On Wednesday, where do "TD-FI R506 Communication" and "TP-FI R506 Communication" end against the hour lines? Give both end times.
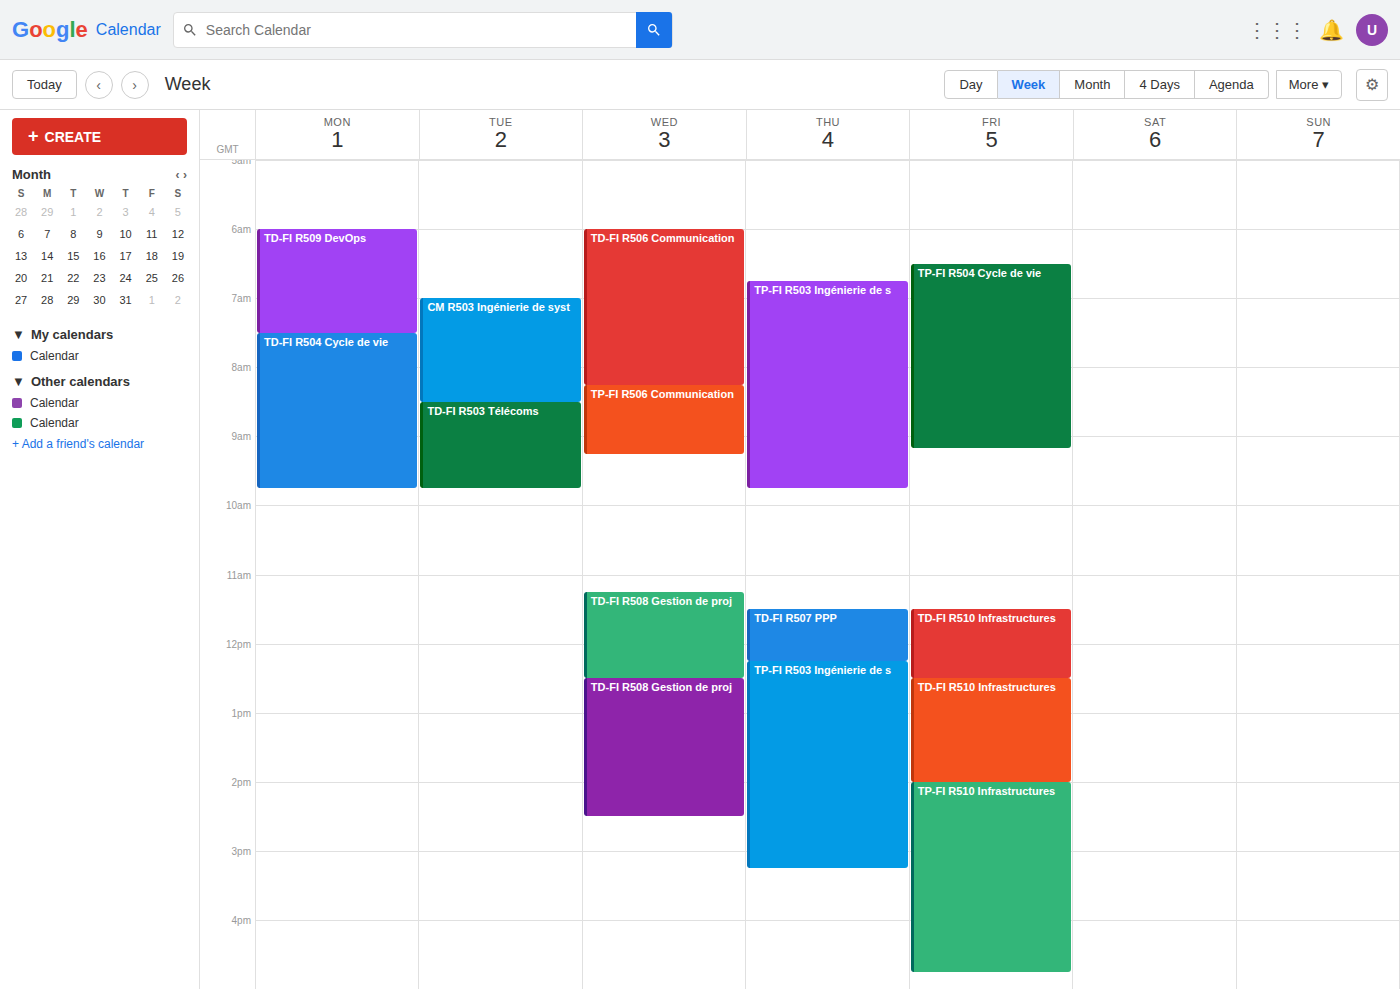
"TD-FI R506 Communication": 08:15, neither: a quarter of the way from the 08:00 line to the 09:00 line. "TP-FI R506 Communication": 09:15, neither: a quarter of the way from the 09:00 line to the 10:00 line.